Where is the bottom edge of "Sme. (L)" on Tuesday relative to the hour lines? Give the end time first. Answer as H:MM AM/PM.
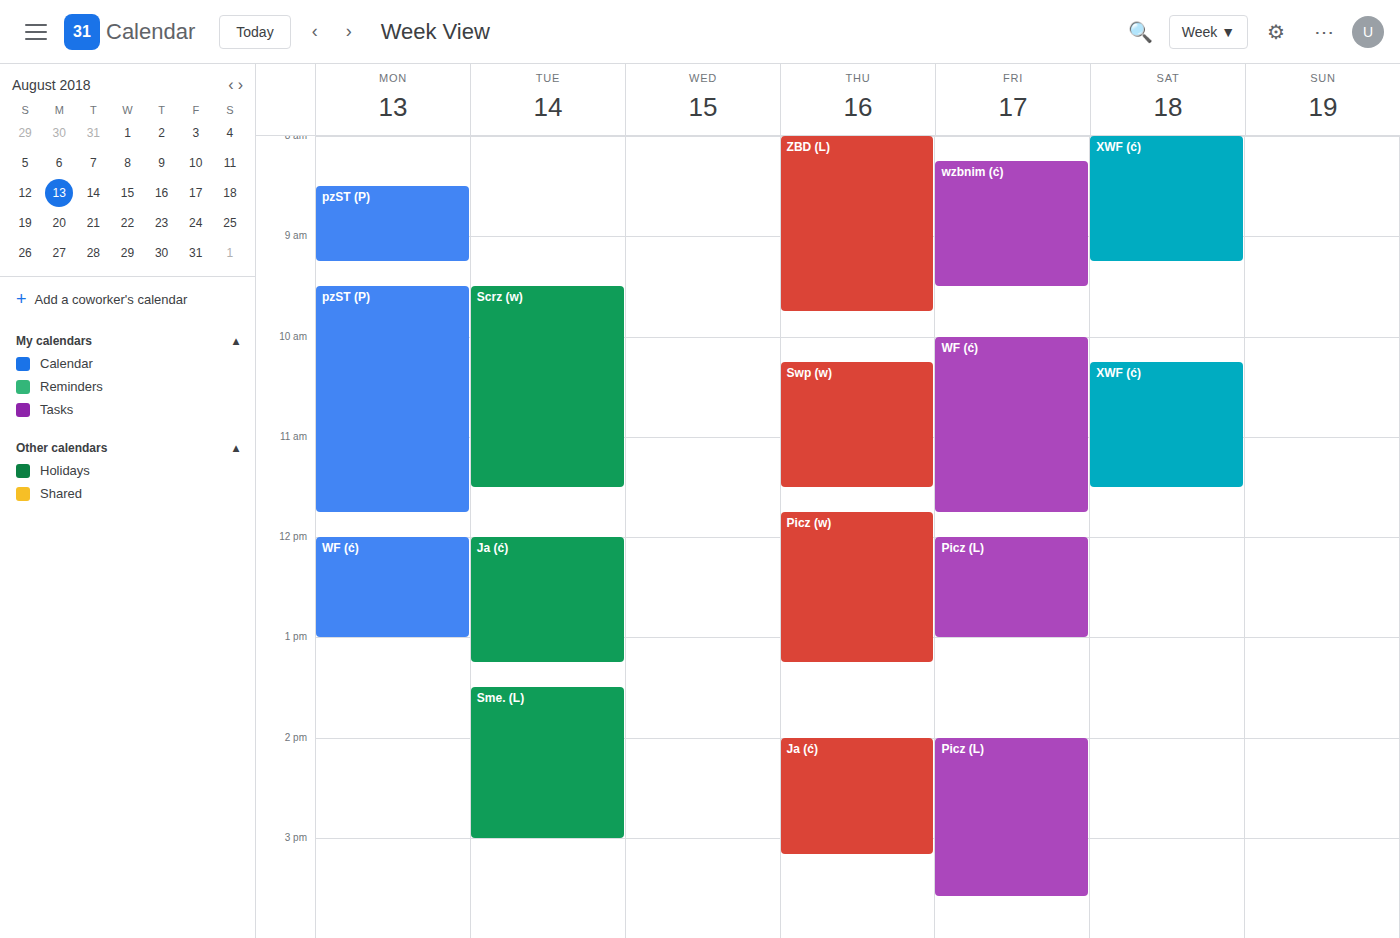
3:00 PM -- exactly on the 3 PM line.